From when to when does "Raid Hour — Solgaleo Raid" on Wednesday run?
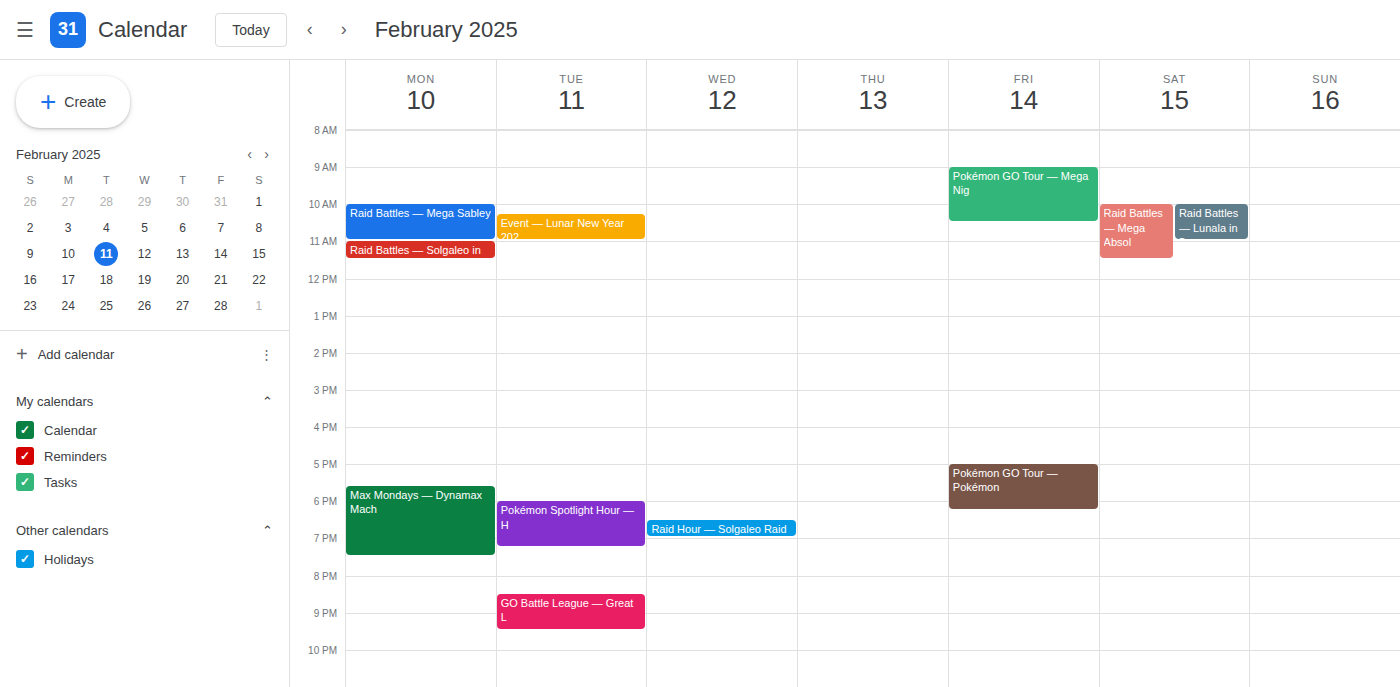
6:30 PM to 7:00 PM